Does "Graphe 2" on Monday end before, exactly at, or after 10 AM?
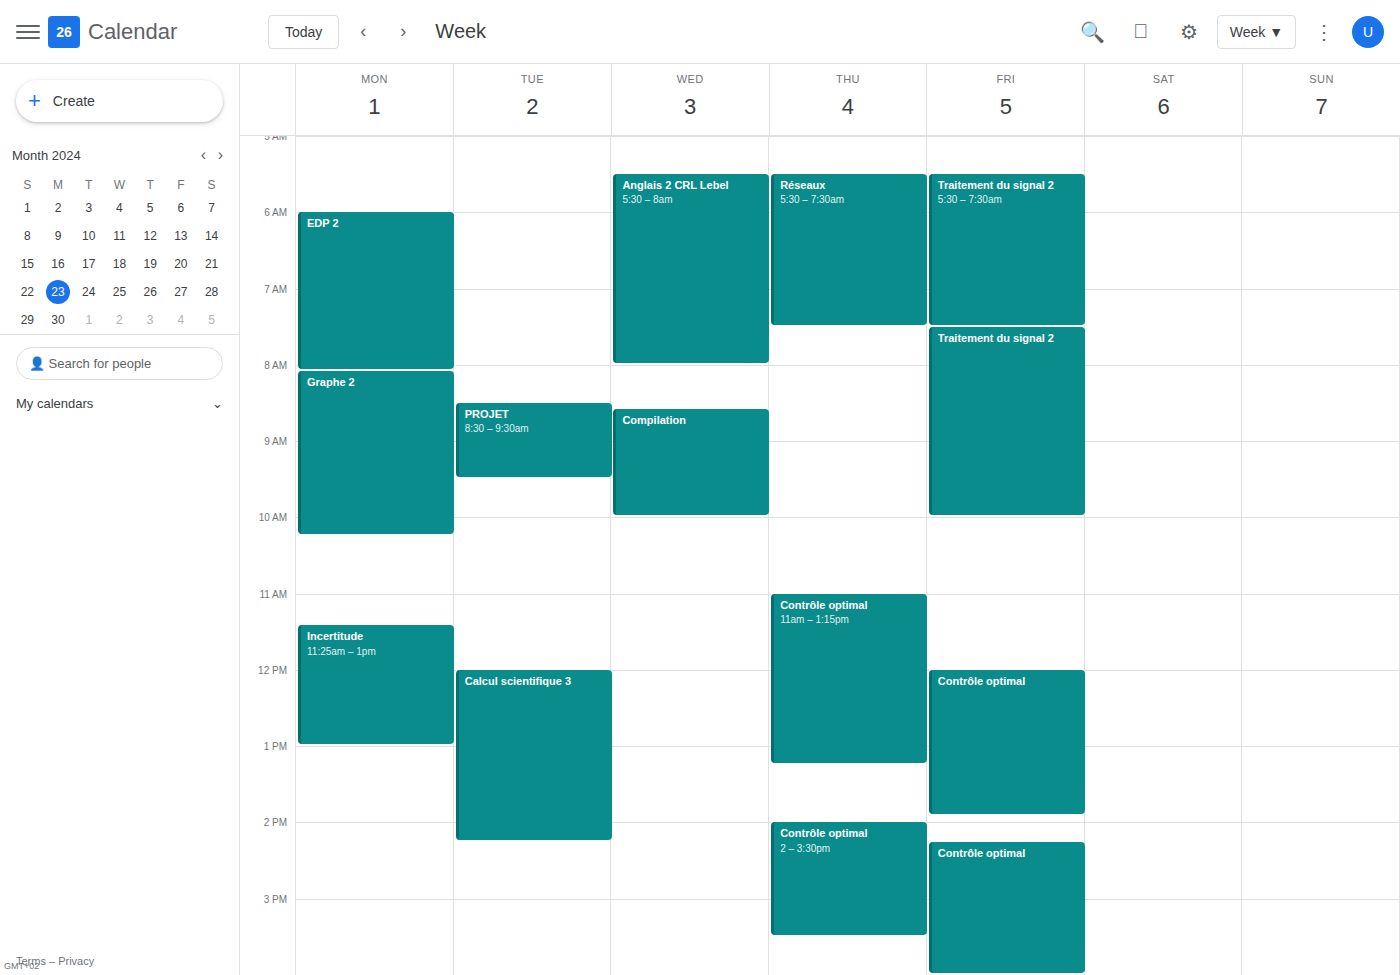
10:15 AM -- after 10 AM, 15 minutes below the 10 AM line.